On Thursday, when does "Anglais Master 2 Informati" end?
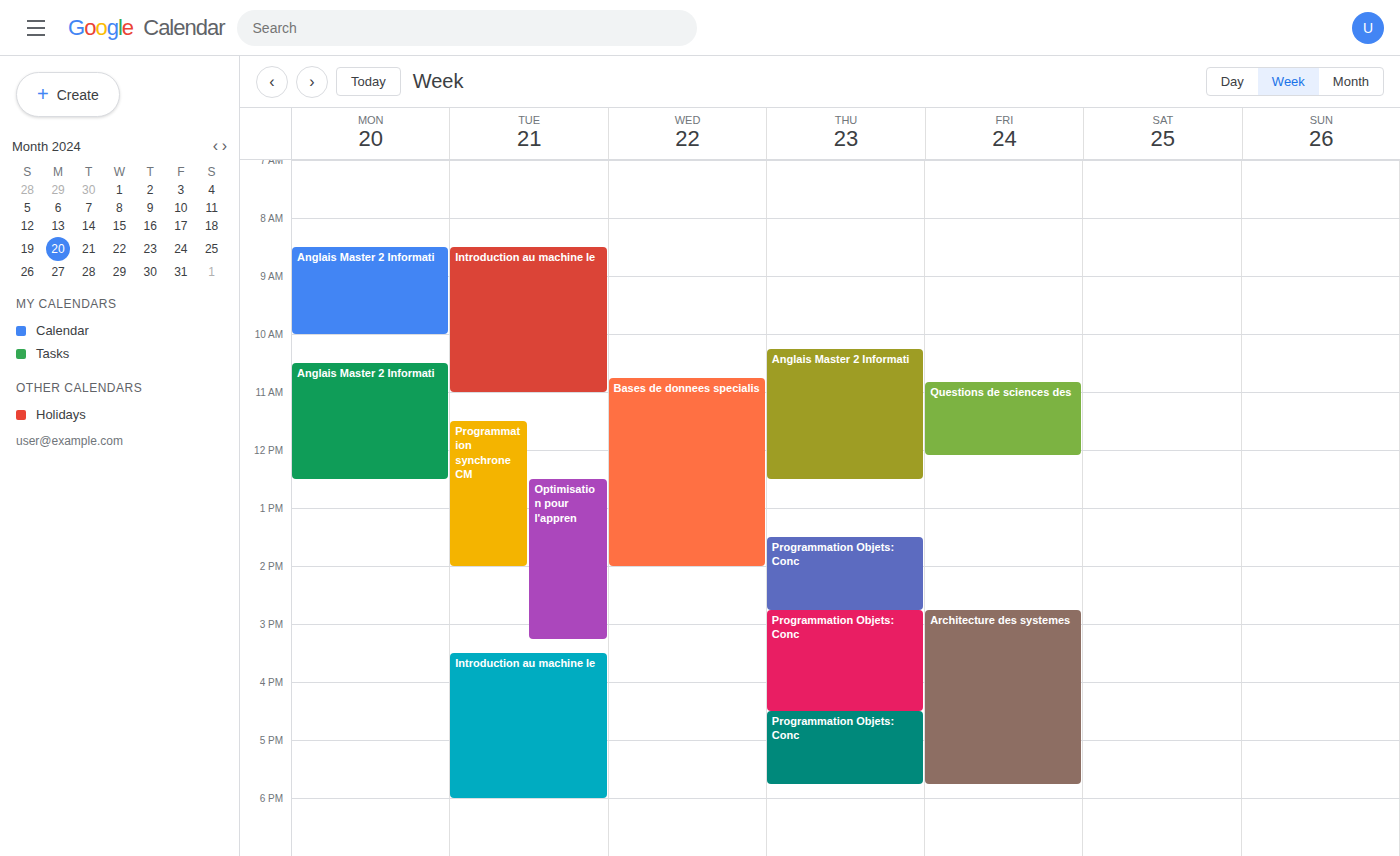
12:30 PM